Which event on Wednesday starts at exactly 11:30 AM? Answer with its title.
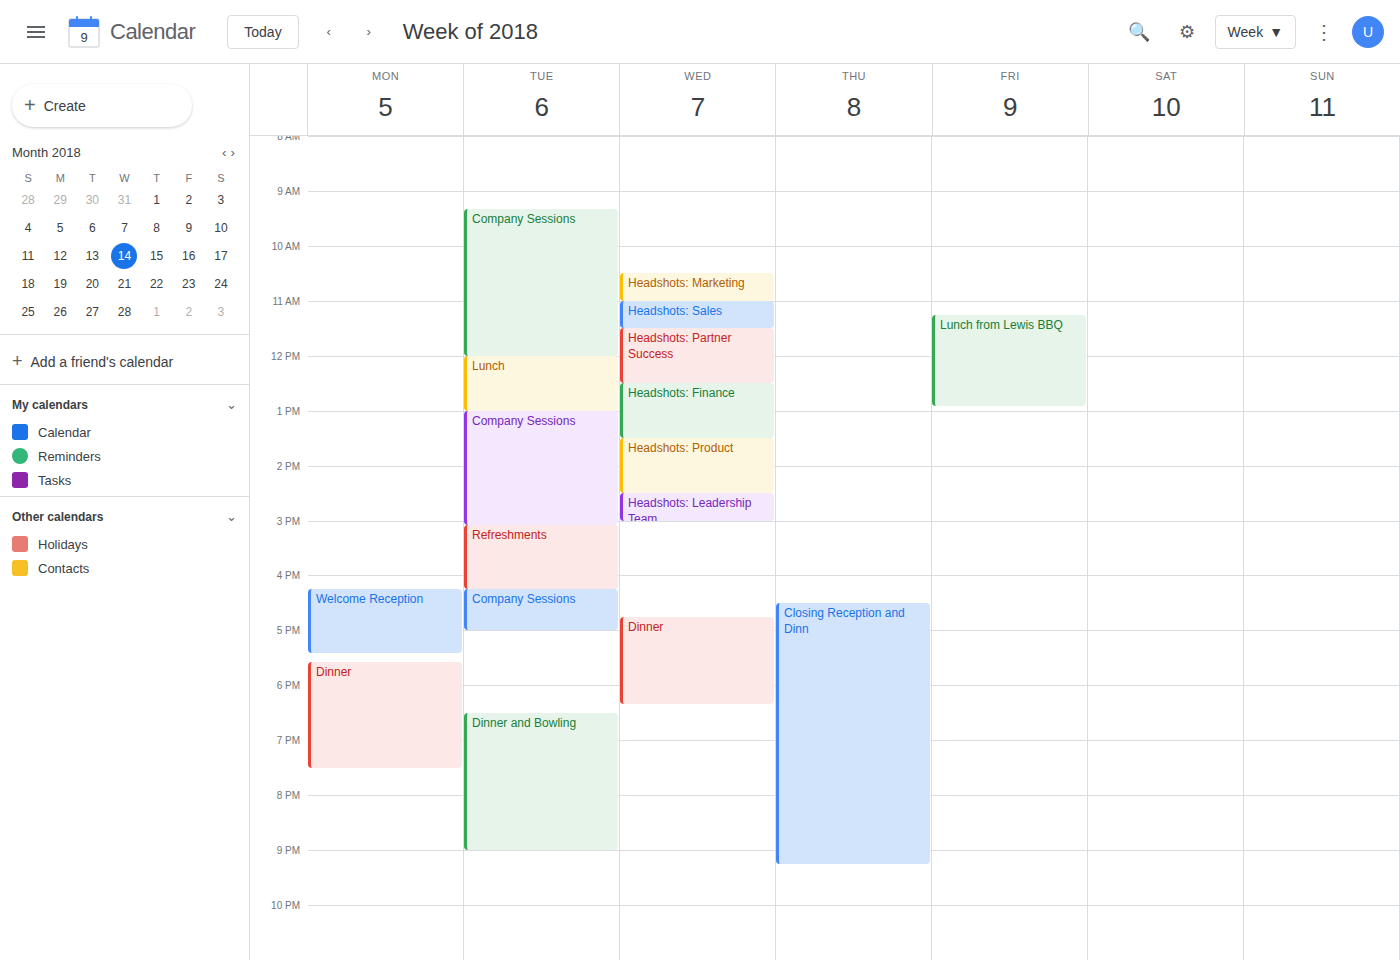
"Headshots: Partner Success"